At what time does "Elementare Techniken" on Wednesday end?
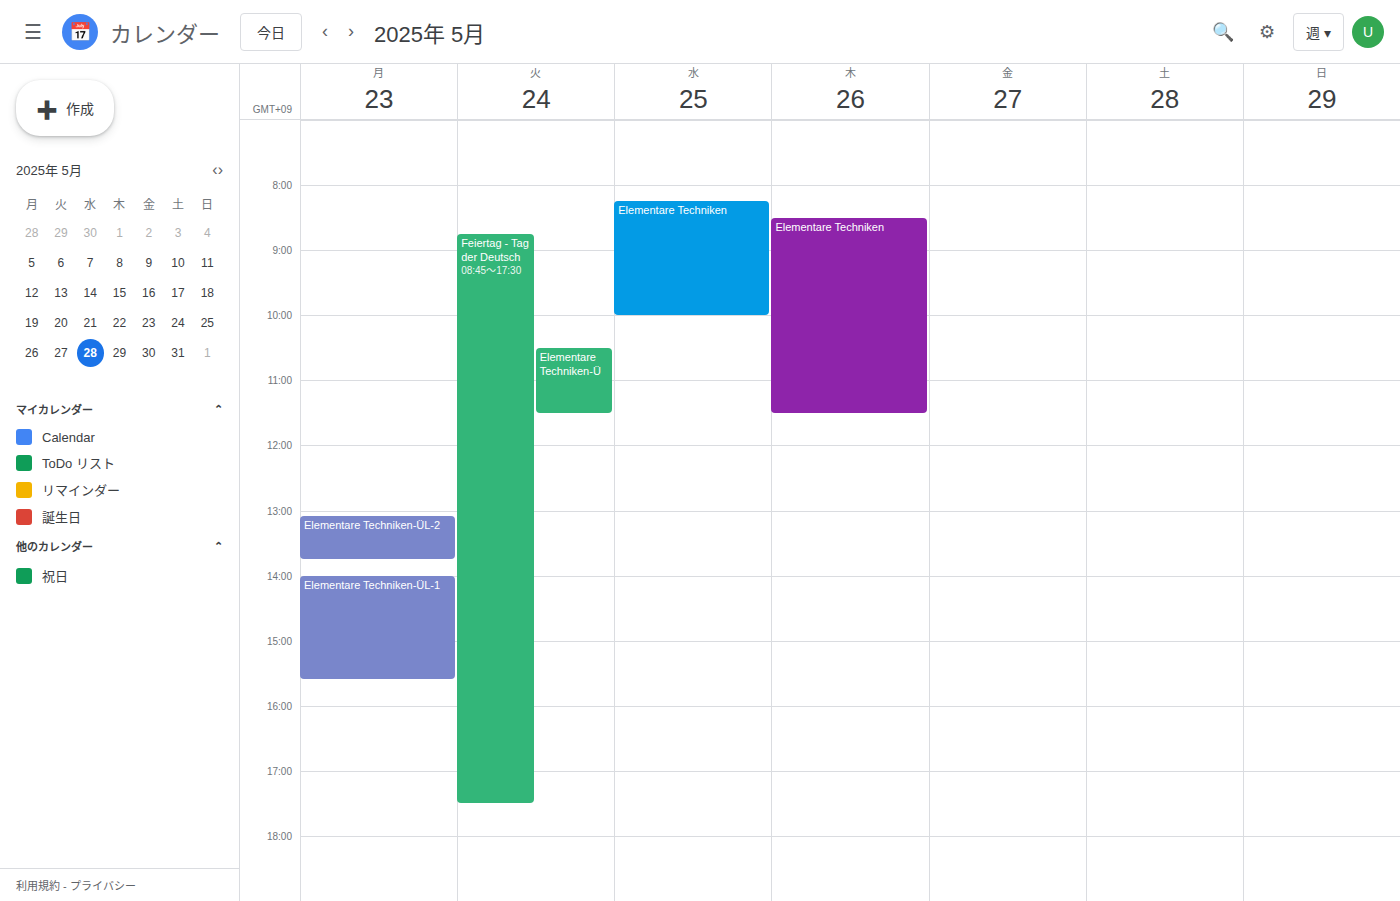
10:00 AM